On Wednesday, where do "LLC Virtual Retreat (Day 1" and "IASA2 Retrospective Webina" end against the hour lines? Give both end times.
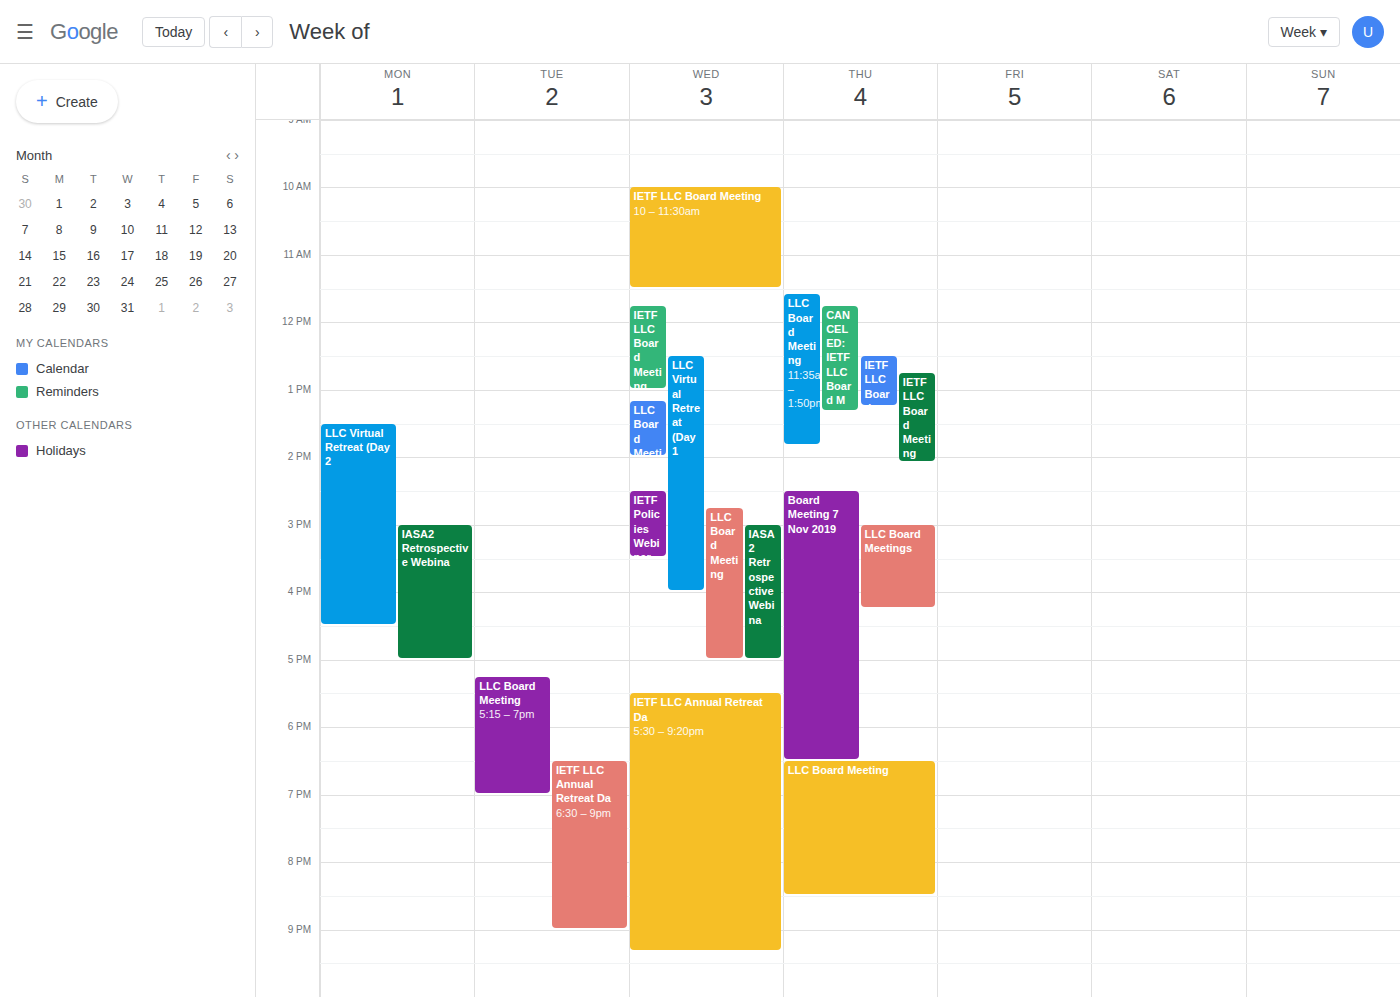
"LLC Virtual Retreat (Day 1": 4:00 PM, exactly on the 4 PM line. "IASA2 Retrospective Webina": 5:00 PM, exactly on the 5 PM line.